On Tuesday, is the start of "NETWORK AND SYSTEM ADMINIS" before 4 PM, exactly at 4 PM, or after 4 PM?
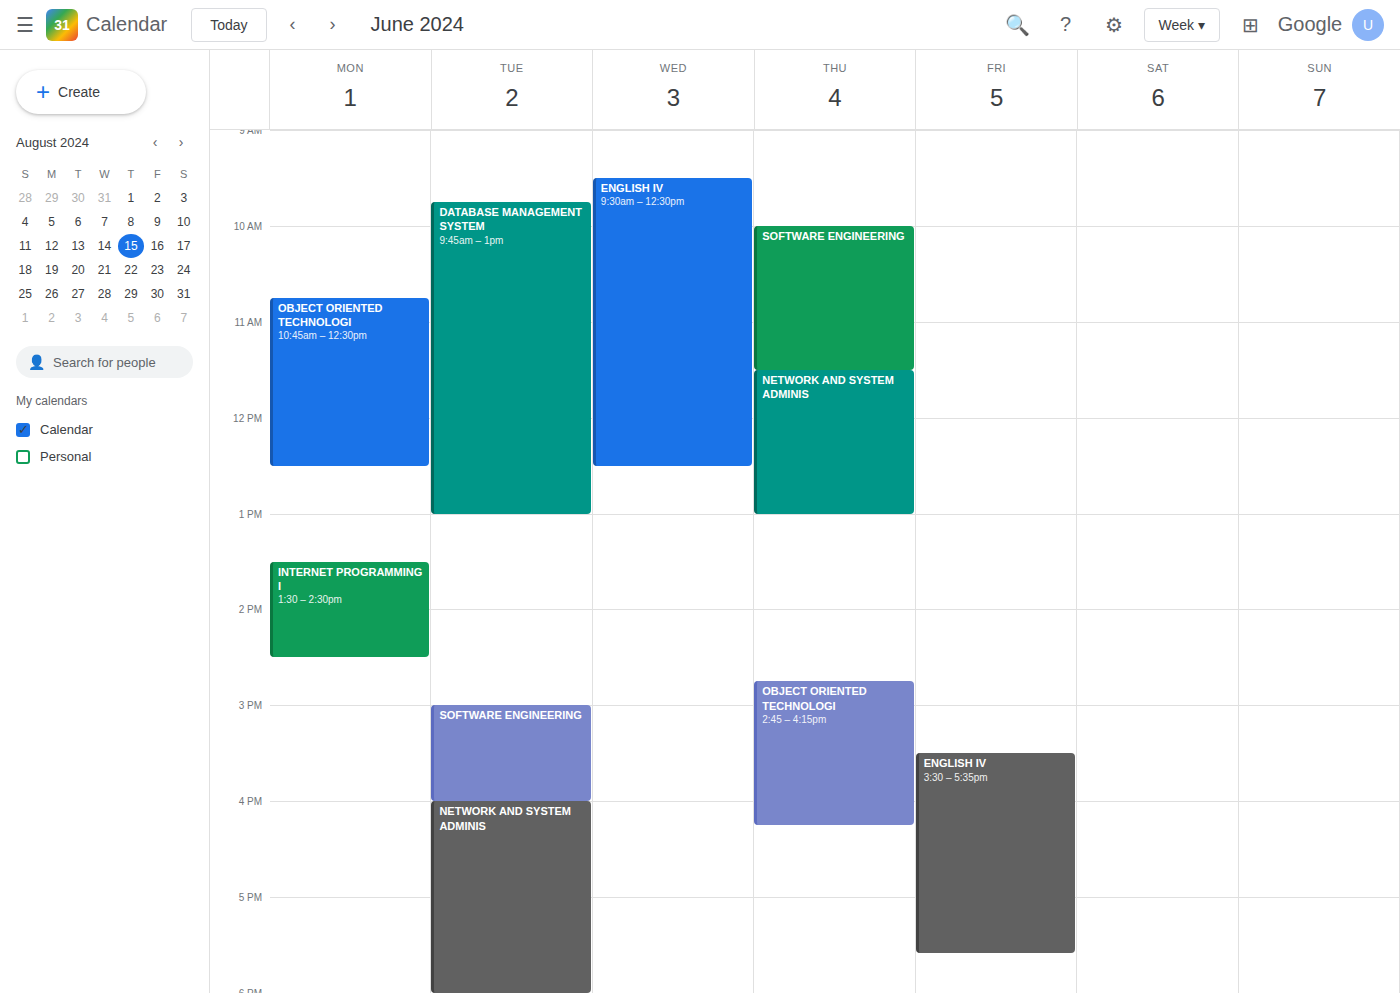
4:00 PM -- exactly at 4 PM, on the 4 PM line.